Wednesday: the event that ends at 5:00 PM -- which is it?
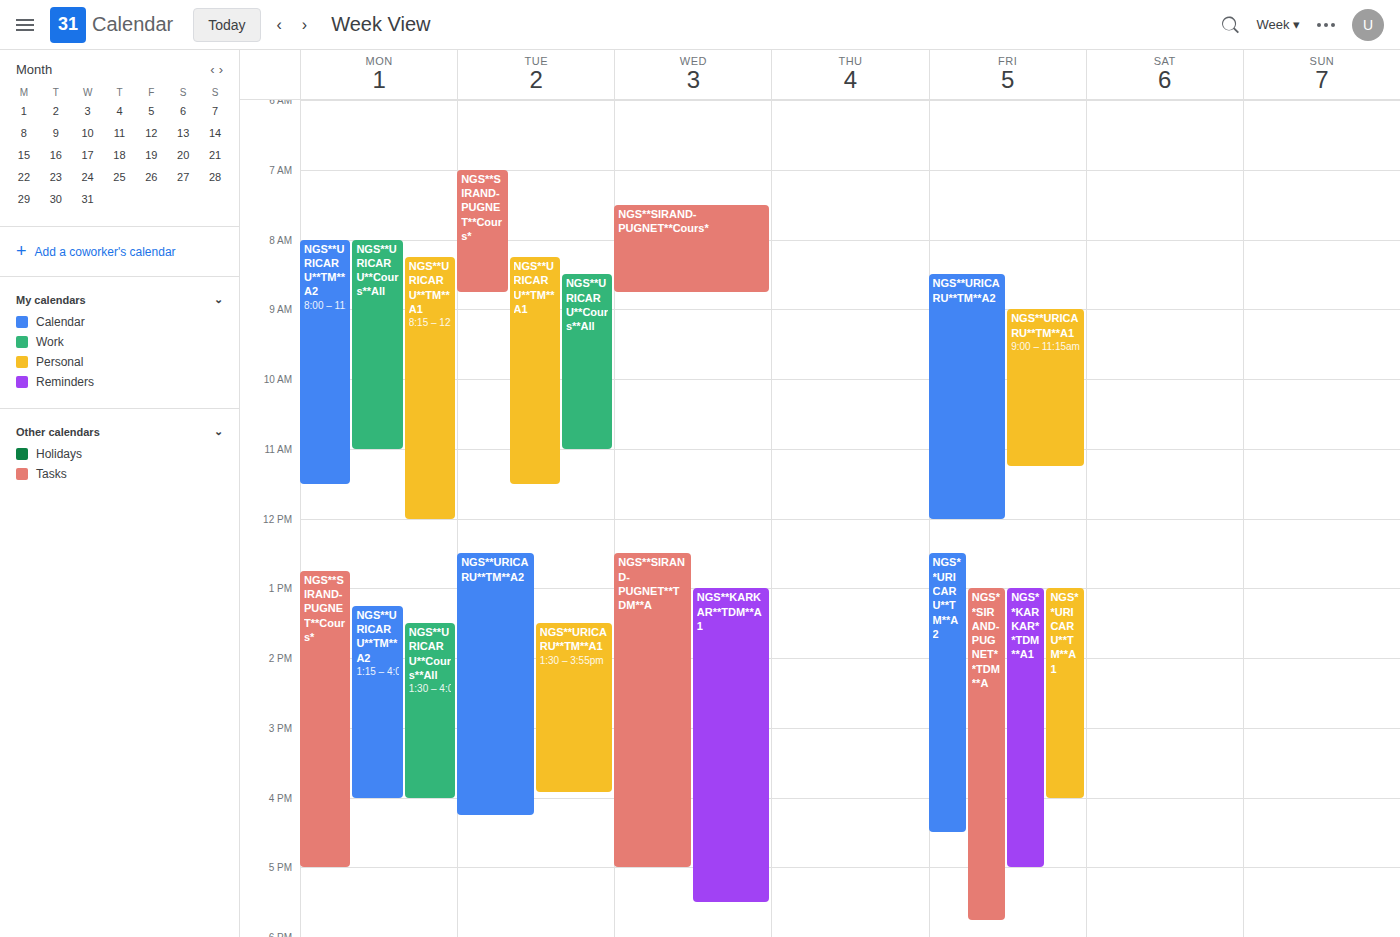
"NGS**SIRAND-PUGNET**TDM**A"